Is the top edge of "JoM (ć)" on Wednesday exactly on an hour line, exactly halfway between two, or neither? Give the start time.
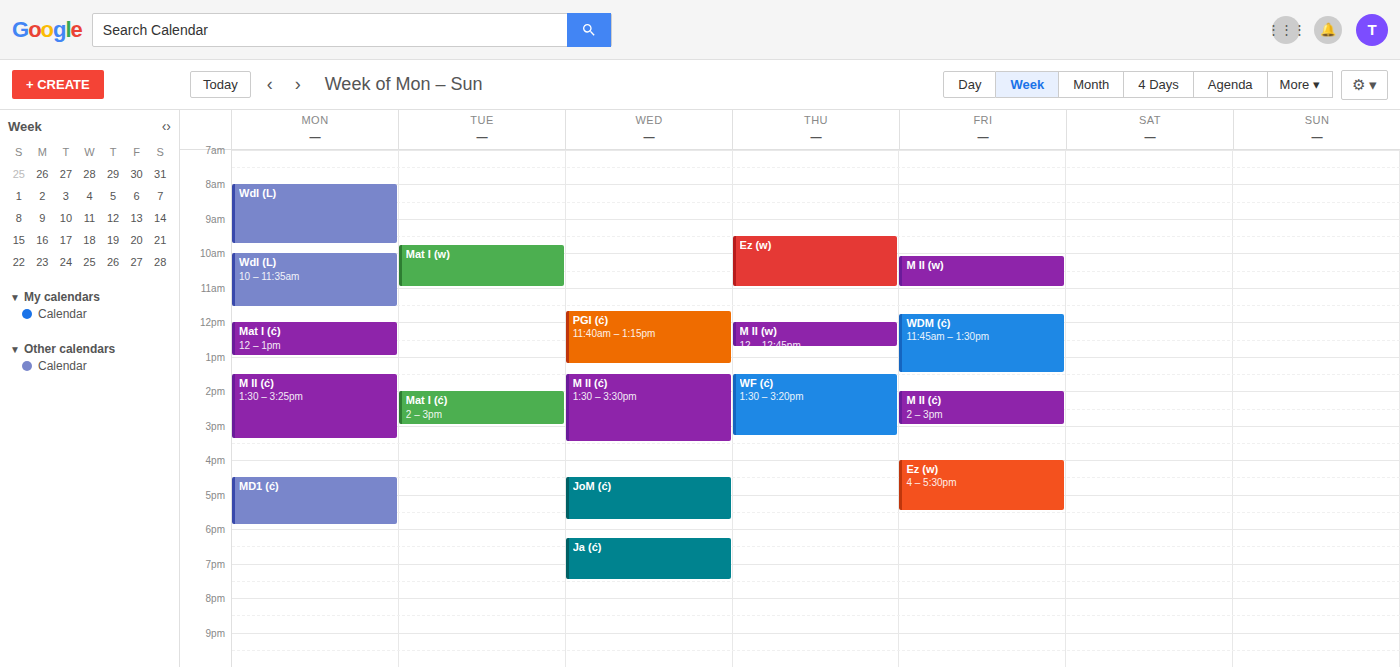
16:30 -- halfway between the 16:00 and 17:00 lines.